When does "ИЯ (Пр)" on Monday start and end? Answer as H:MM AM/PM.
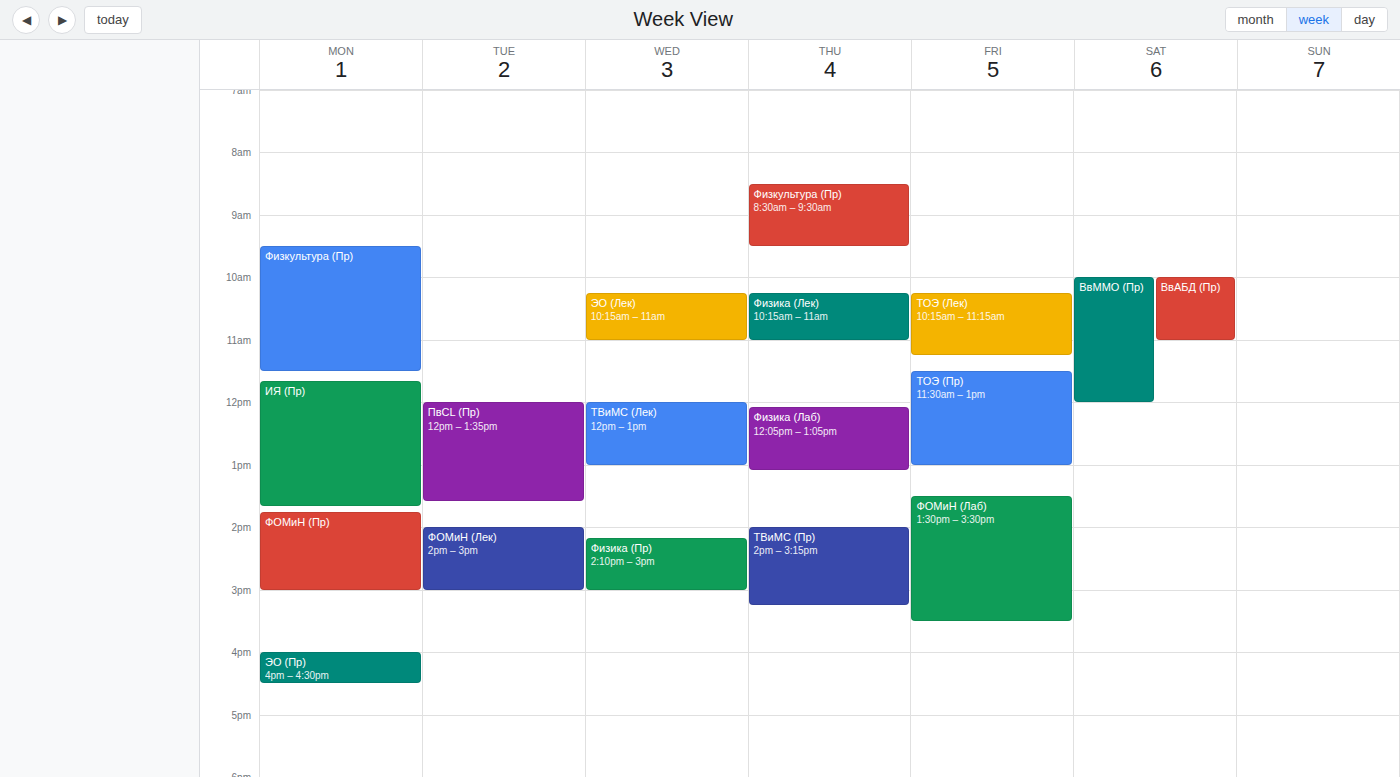
11:40 AM to 1:40 PM